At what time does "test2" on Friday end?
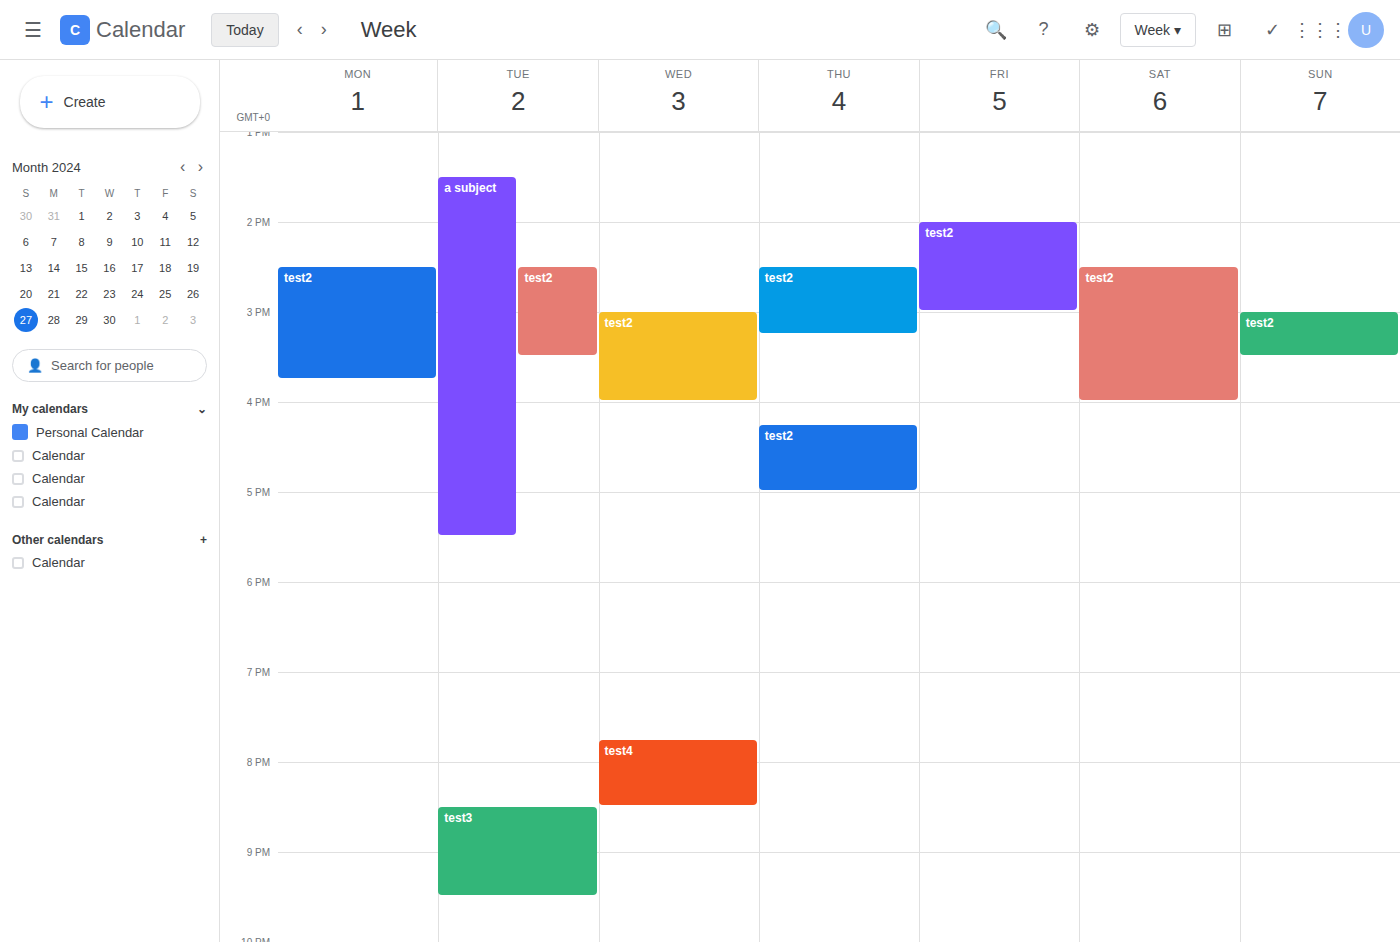
3:00 PM